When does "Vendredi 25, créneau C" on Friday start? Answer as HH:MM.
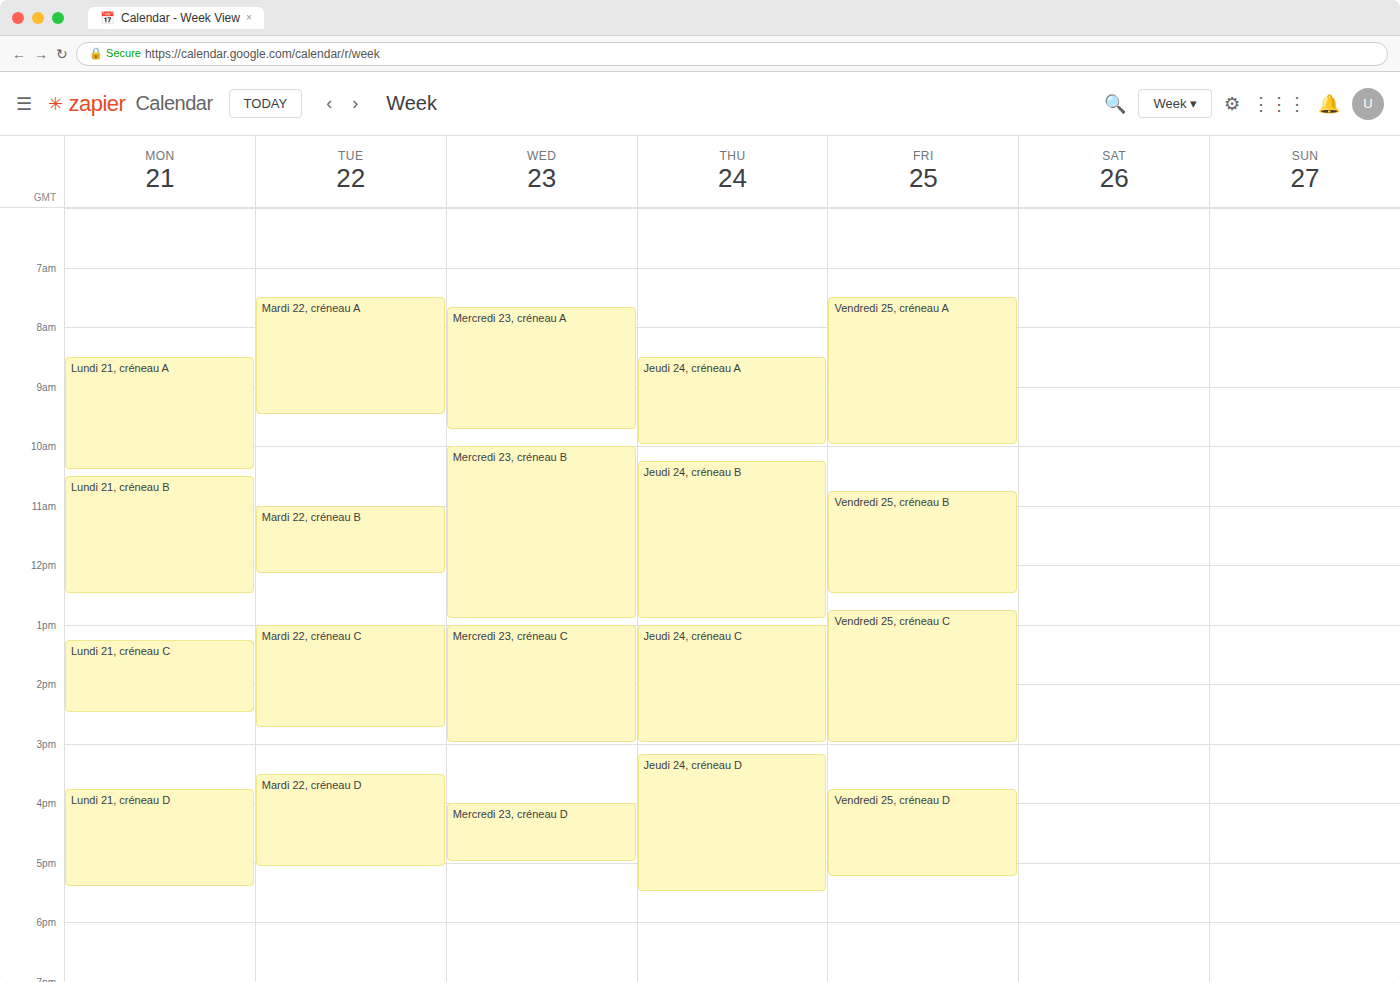
12:45